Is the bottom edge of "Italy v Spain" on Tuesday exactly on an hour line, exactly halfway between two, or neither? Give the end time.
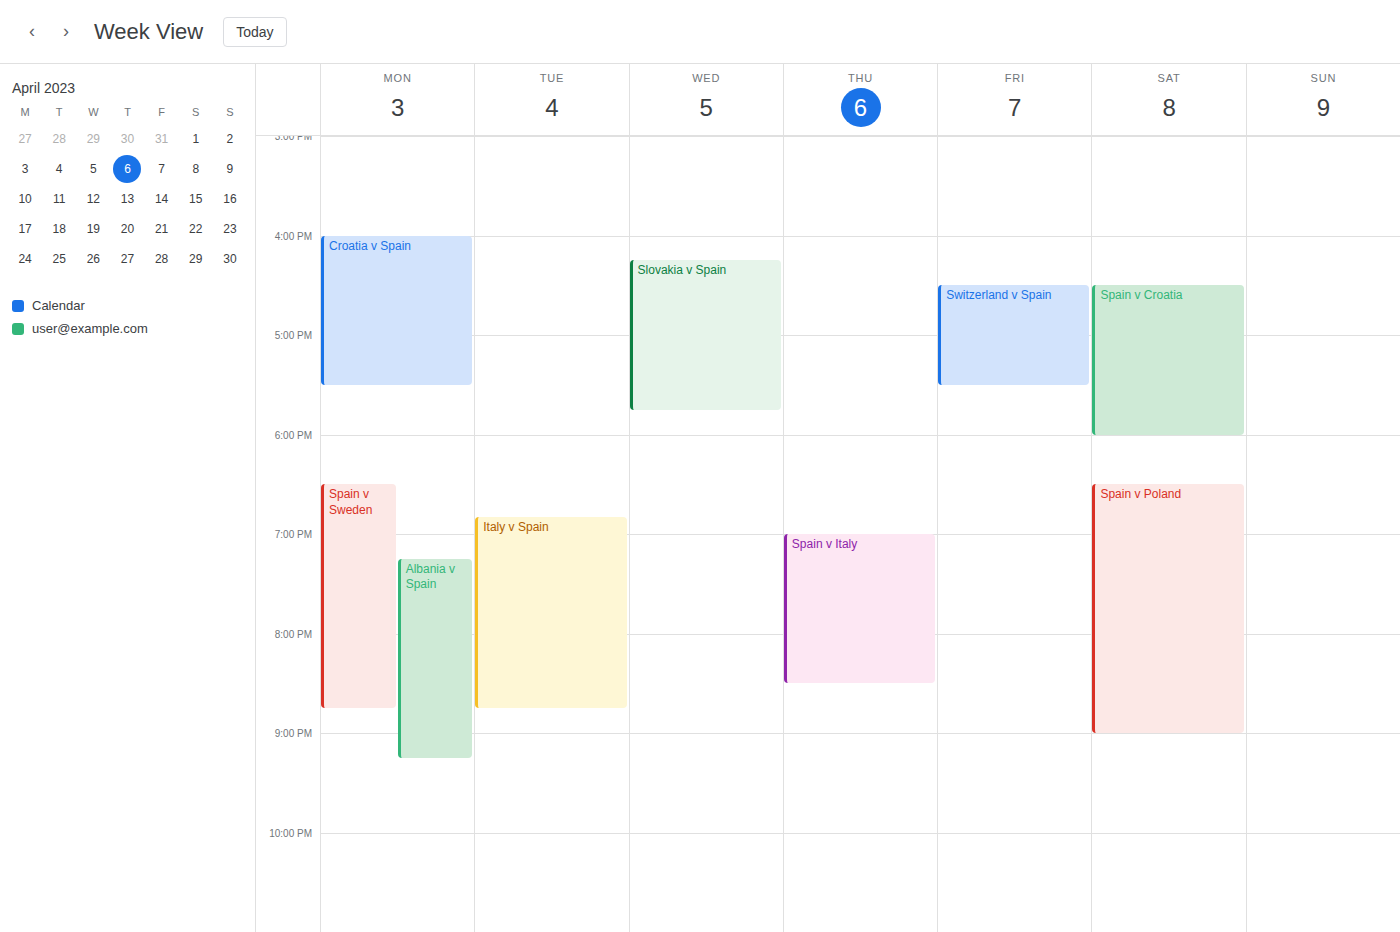
8:45 PM -- neither: three quarters of the way from the 8 PM line to the 9 PM line.